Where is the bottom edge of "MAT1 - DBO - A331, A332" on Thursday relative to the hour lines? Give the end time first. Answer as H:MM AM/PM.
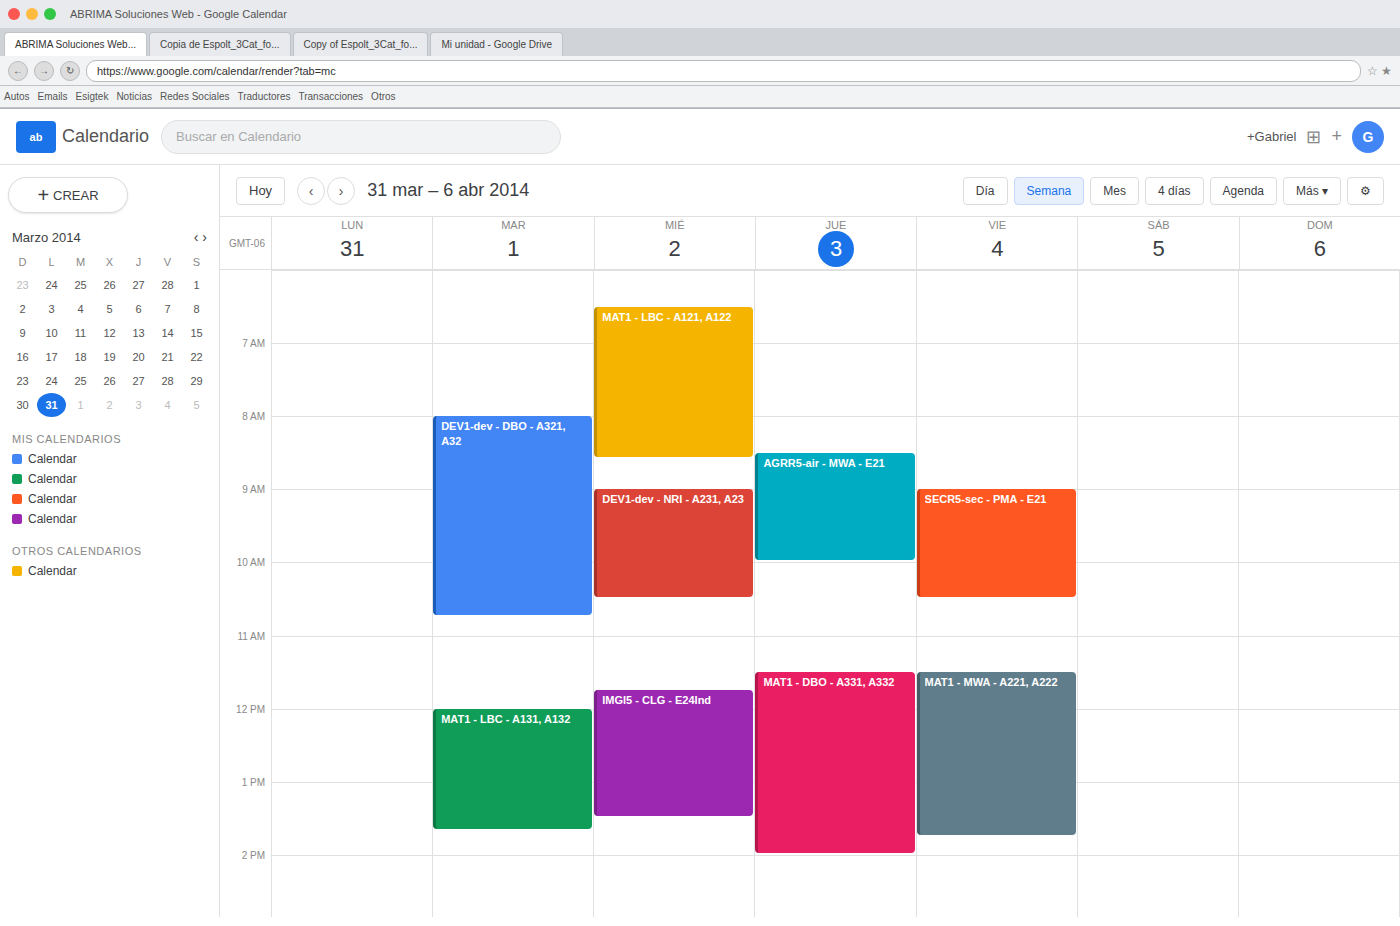
2:00 PM -- exactly on the 2 PM line.